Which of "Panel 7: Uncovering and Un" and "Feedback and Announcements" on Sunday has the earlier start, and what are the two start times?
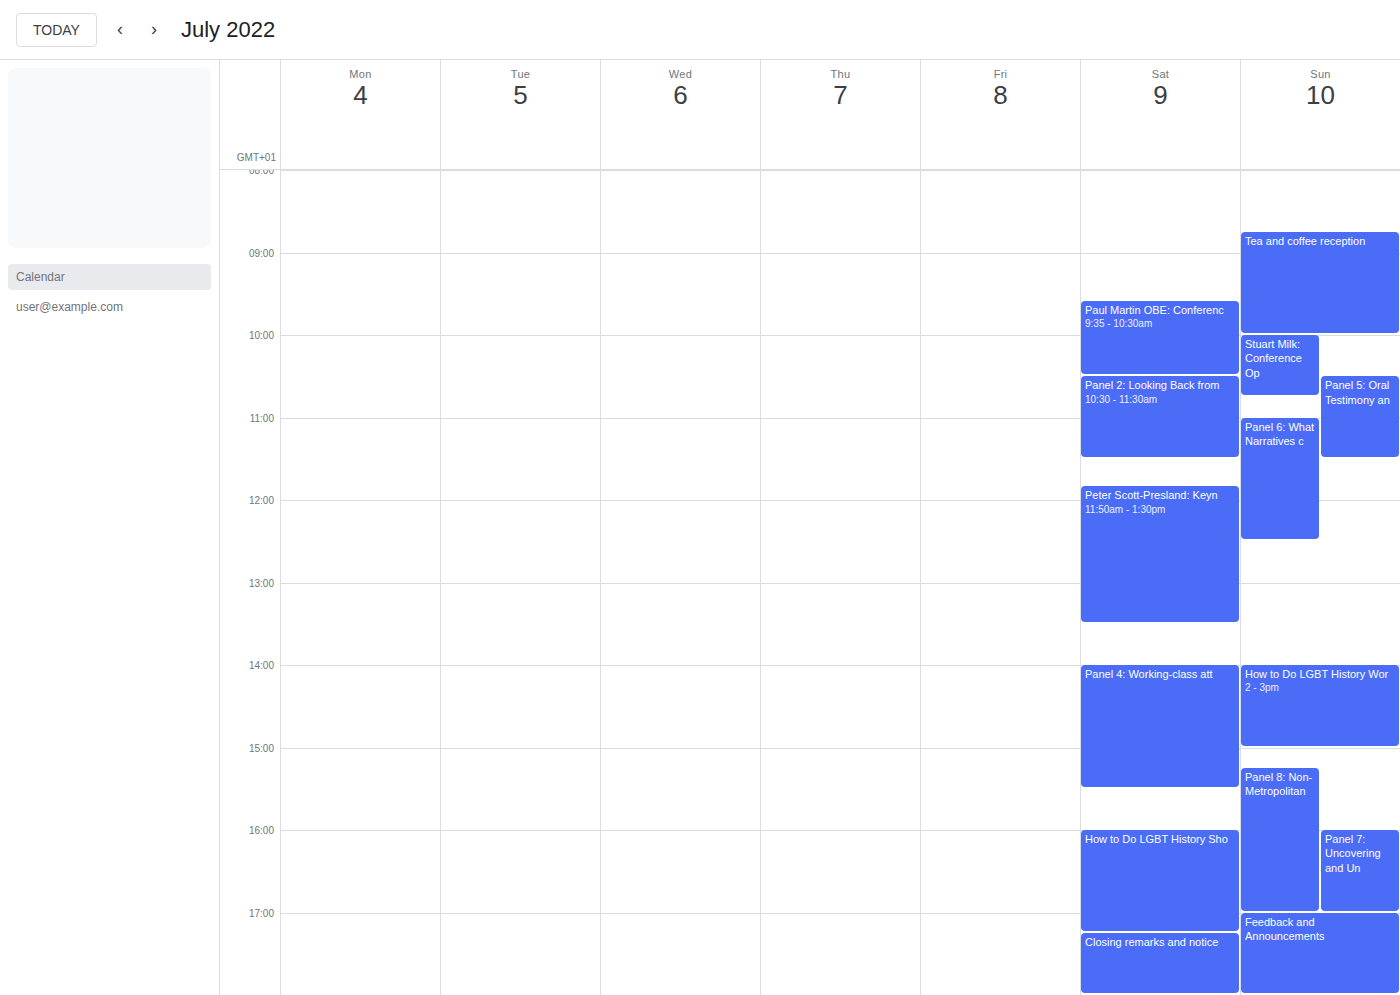
"Panel 7: Uncovering and Un" 4:00 PM; "Feedback and Announcements" 5:00 PM.